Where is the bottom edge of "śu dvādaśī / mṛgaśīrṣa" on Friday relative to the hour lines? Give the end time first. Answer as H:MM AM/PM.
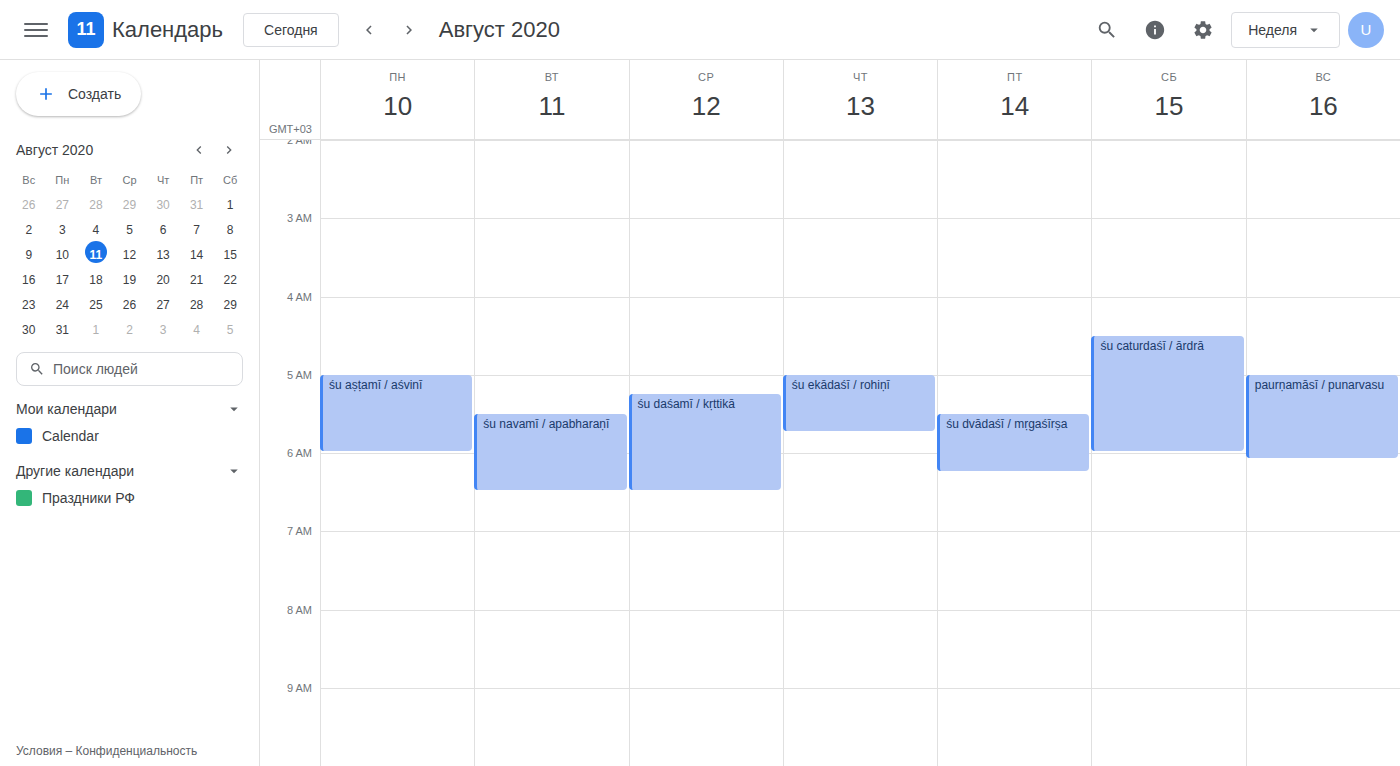
6:15 AM -- neither: a quarter of the way from the 6 AM line to the 7 AM line.